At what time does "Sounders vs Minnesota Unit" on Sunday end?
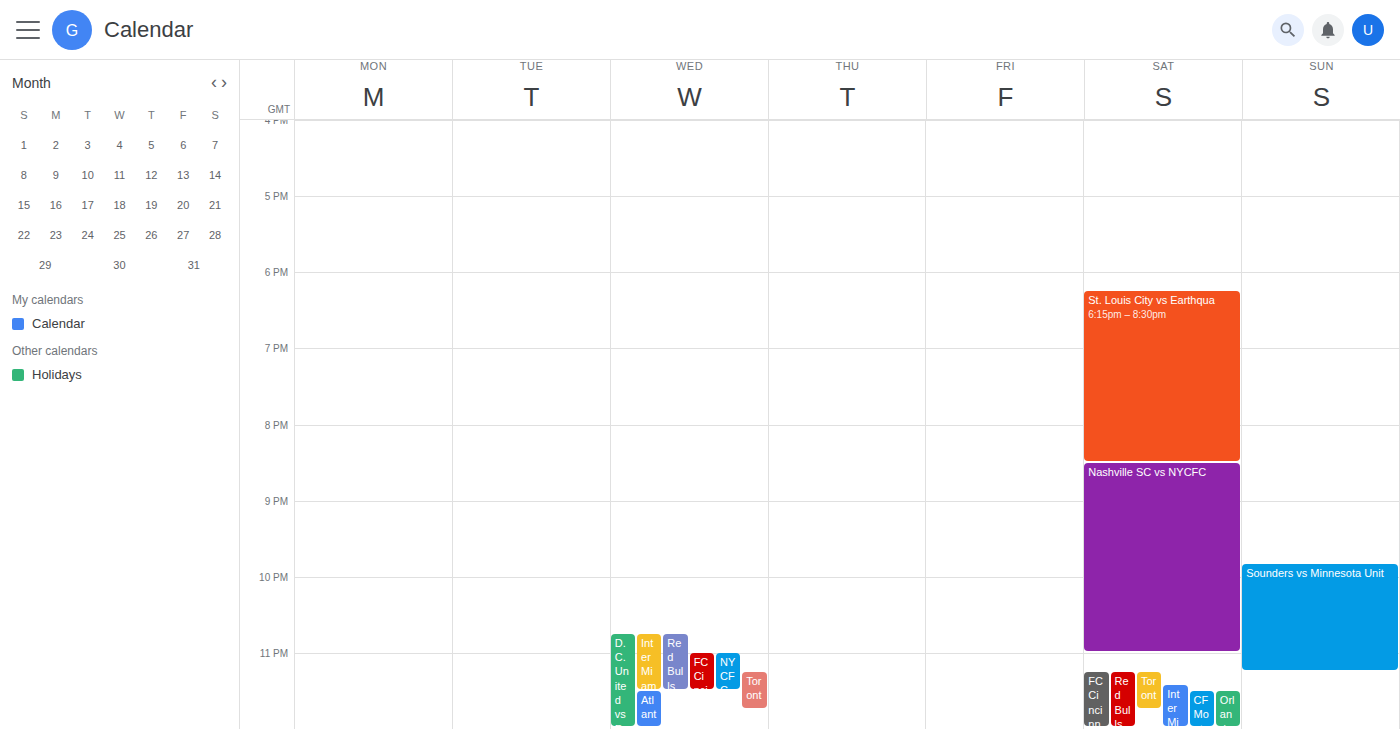
23:15